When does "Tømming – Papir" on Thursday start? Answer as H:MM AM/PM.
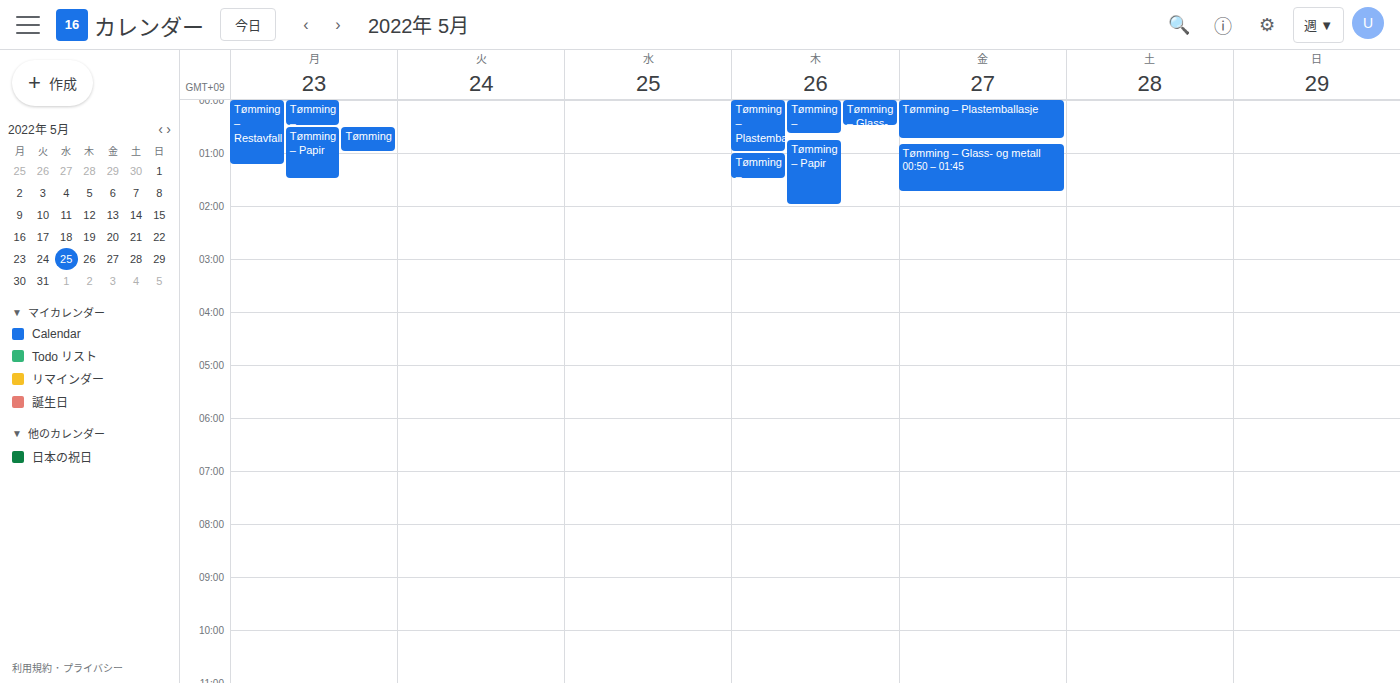
12:45 AM